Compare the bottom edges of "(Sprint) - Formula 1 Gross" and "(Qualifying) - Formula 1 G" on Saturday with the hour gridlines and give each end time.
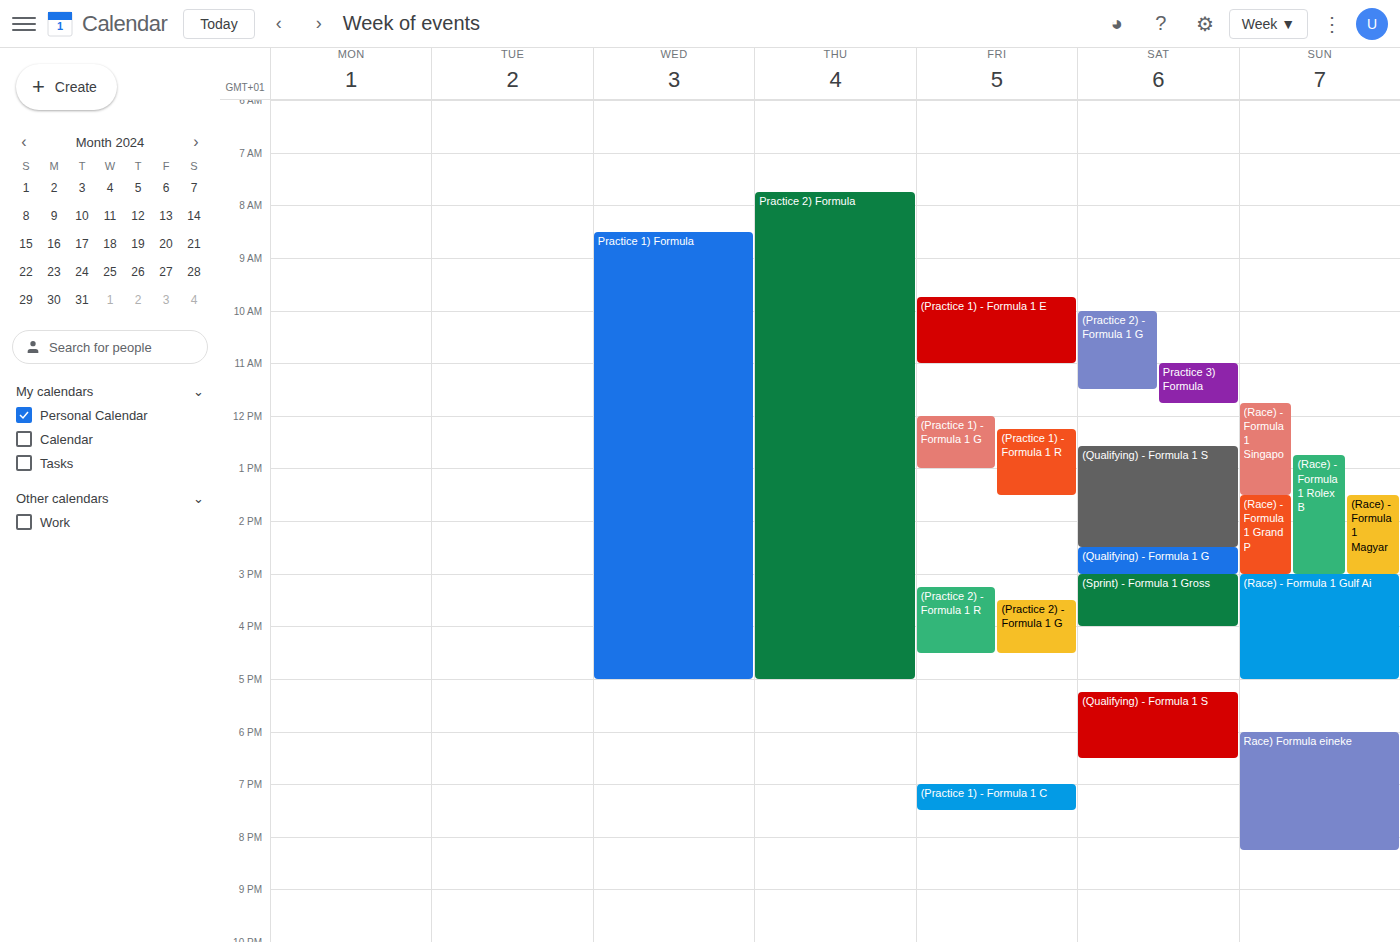
"(Sprint) - Formula 1 Gross": 4:00 PM, exactly on the 4 PM line. "(Qualifying) - Formula 1 G": 3:00 PM, exactly on the 3 PM line.